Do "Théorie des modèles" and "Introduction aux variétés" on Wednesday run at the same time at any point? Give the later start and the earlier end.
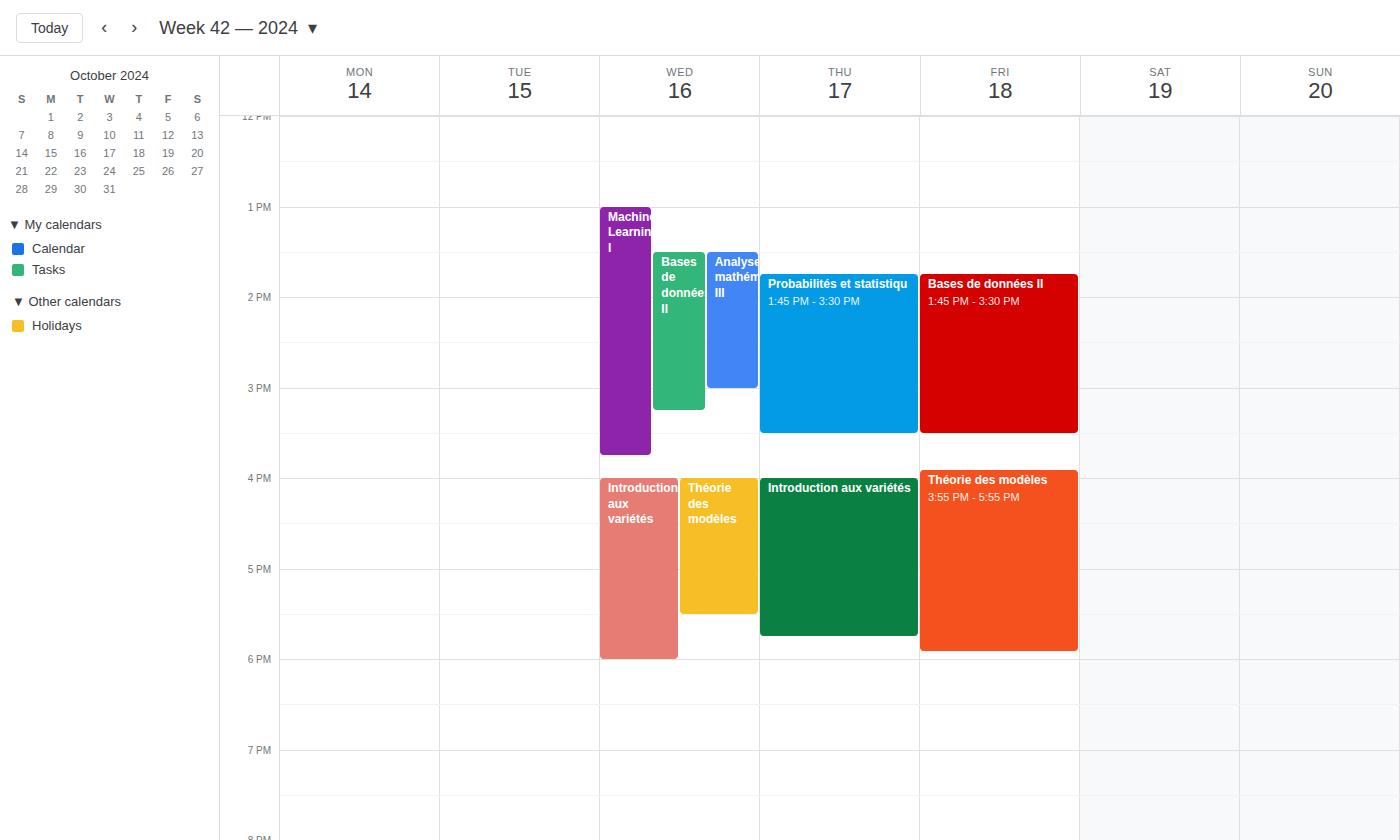
"Introduction aux variétés" starts at 4:00 PM, before "Théorie des modèles" ends at 5:30 PM -- they overlap.